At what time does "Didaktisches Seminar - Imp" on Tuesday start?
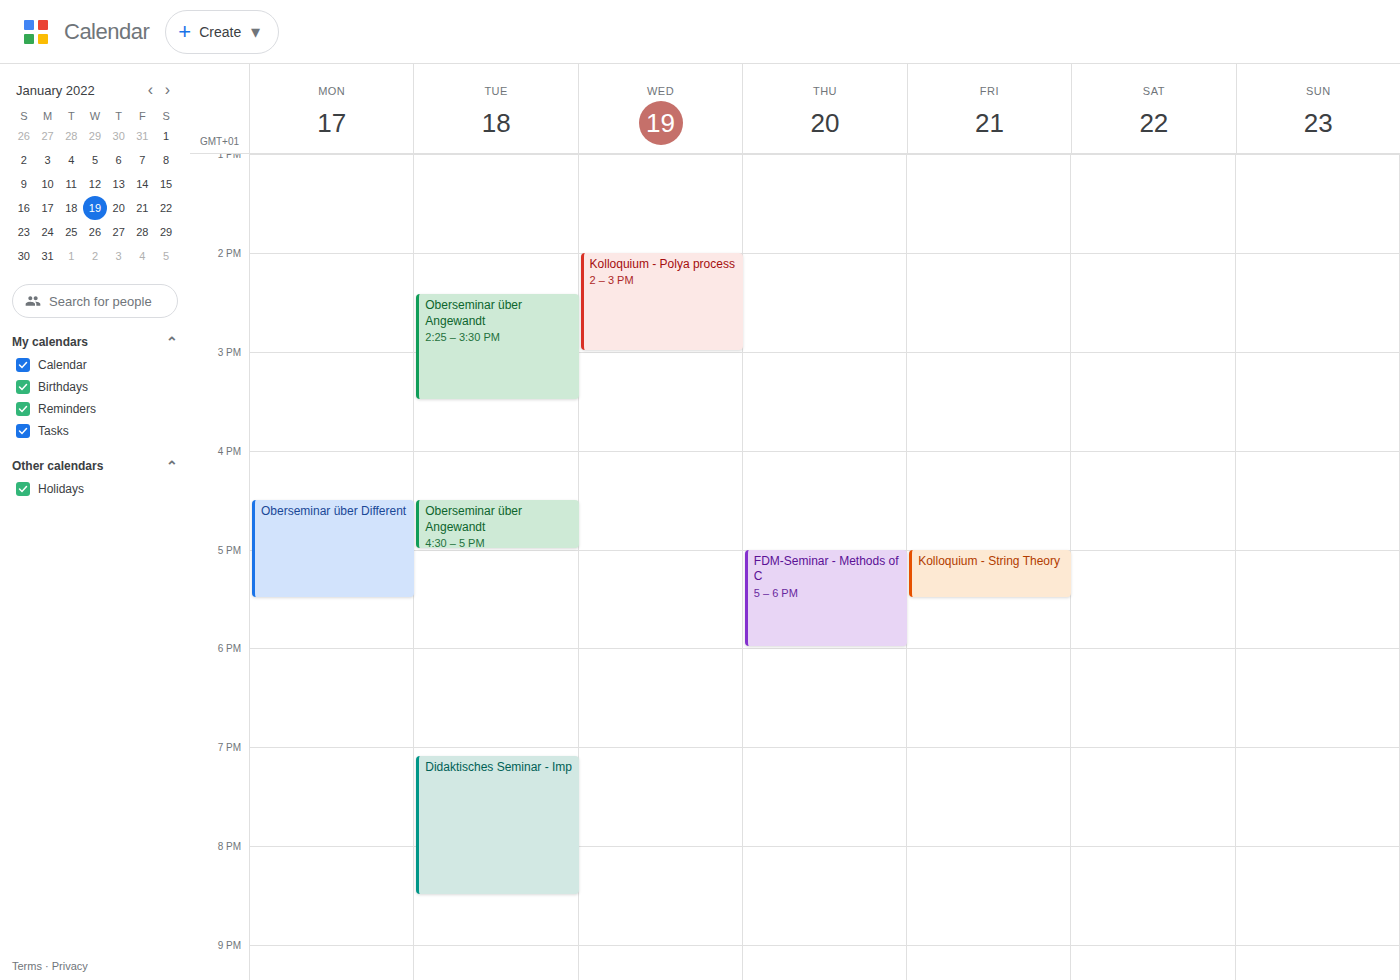
7:05 PM